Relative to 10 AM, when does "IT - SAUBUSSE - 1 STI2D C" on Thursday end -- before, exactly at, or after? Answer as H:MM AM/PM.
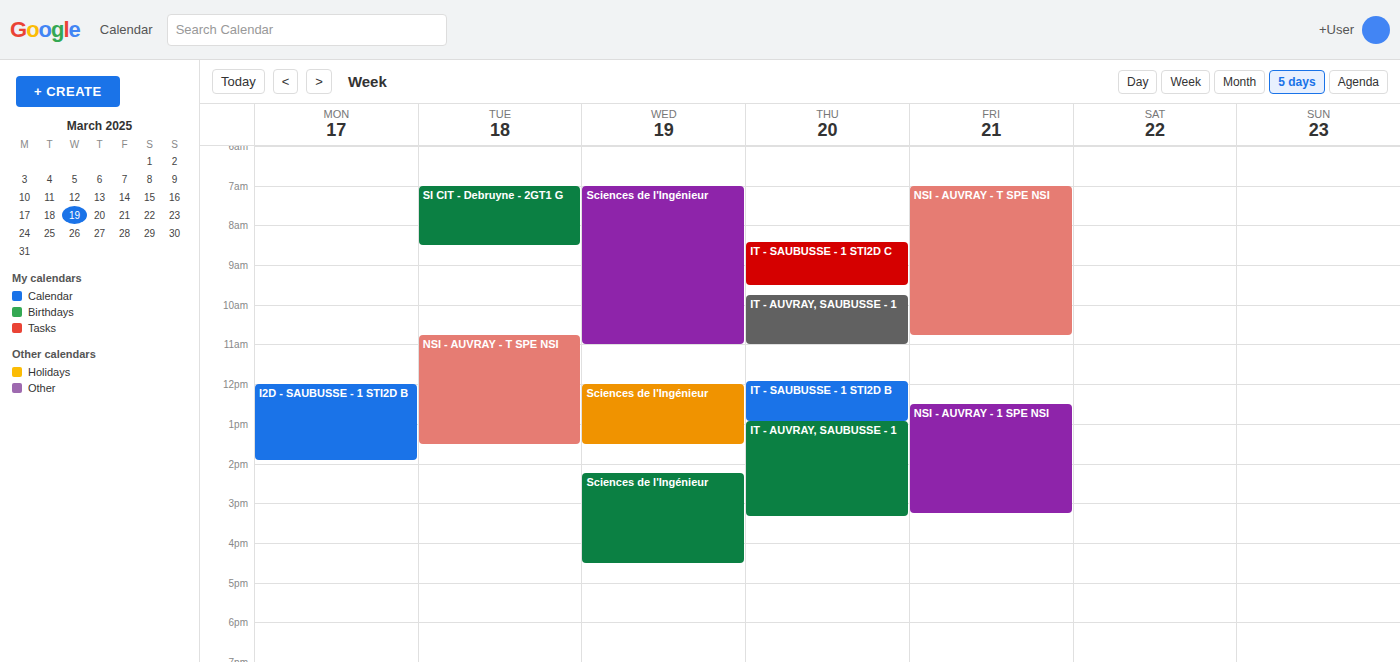
9:30 AM -- before 10 AM, 30 minutes above the 10 AM line.